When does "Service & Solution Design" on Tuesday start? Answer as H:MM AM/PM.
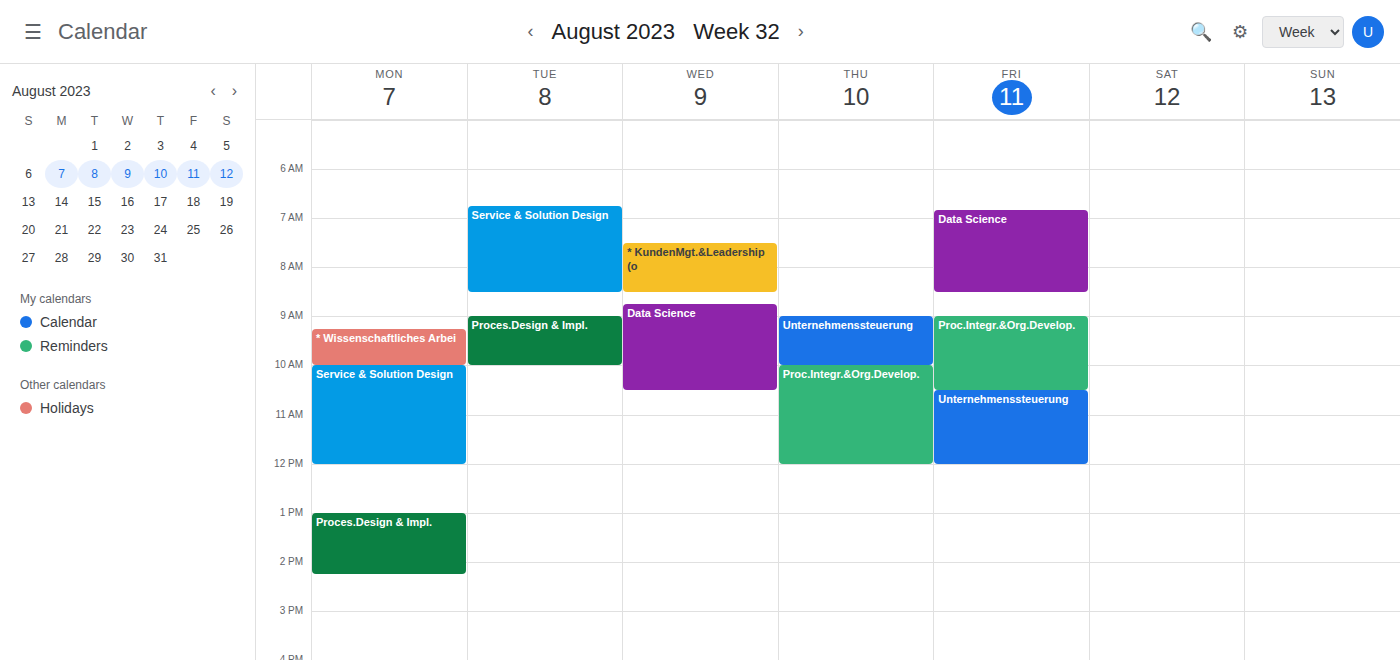
6:45 AM